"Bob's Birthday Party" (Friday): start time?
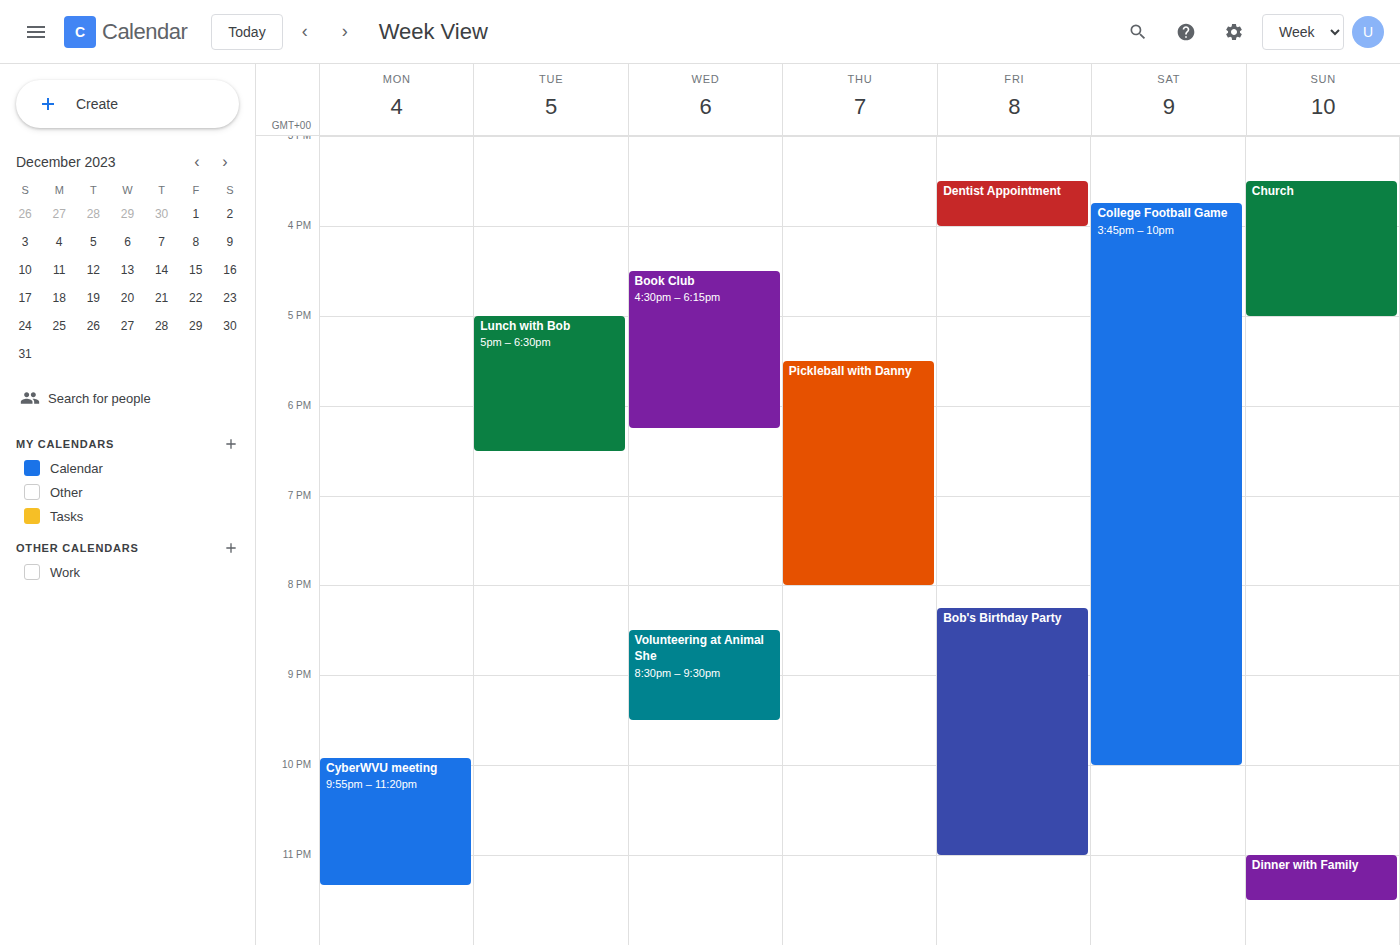
8:15 PM